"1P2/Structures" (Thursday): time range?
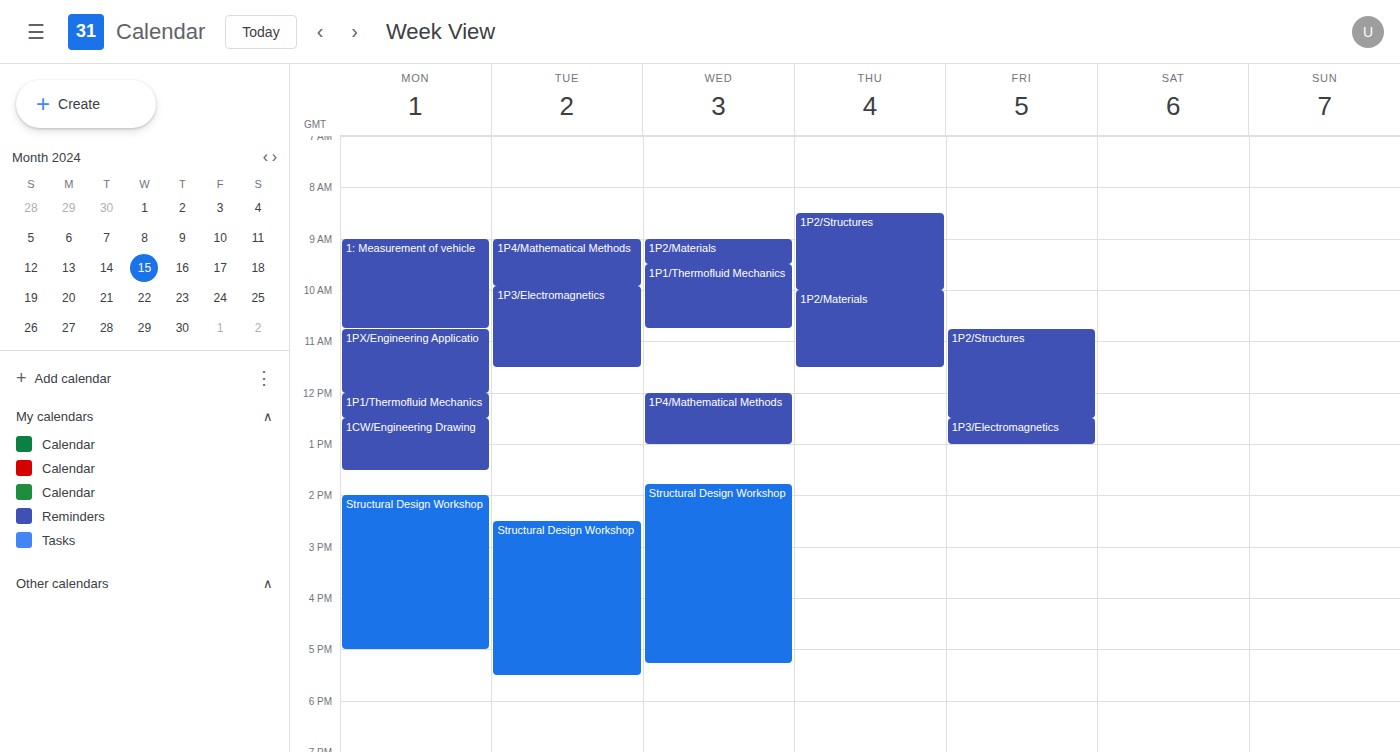
8:30 AM to 10:00 AM